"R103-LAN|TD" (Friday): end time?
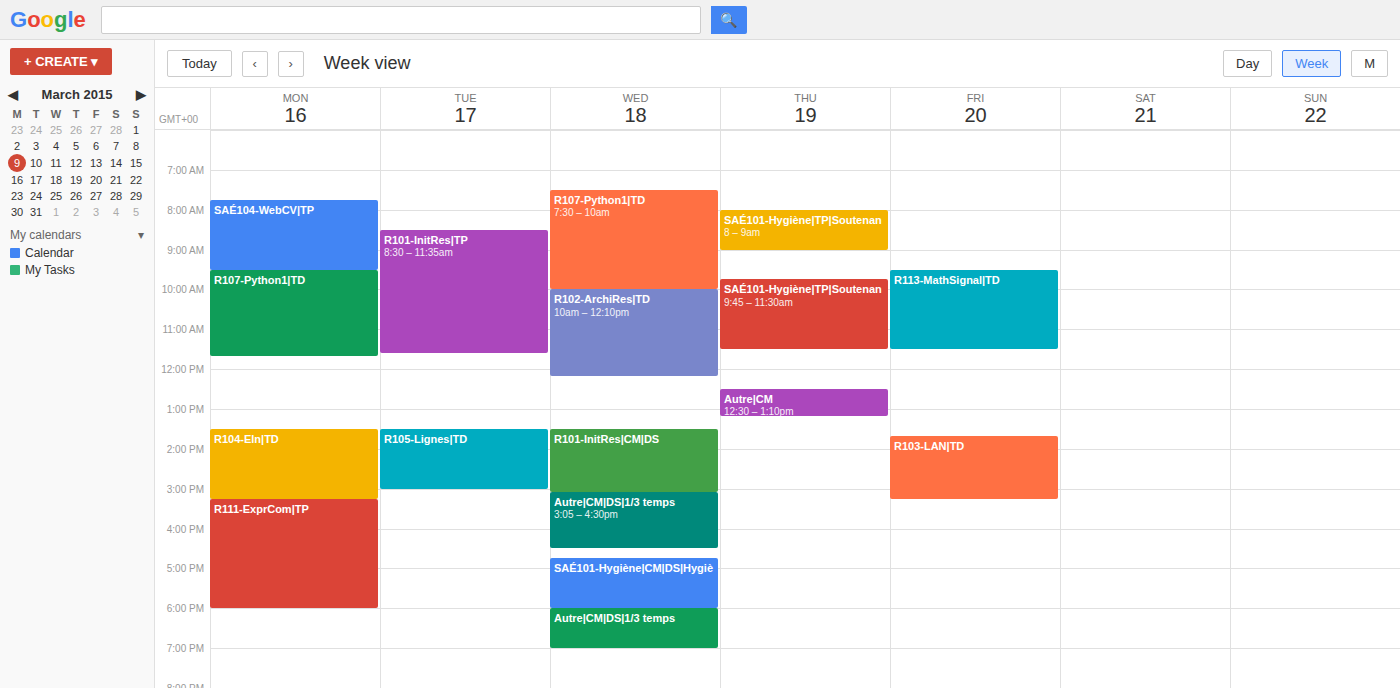
3:15 PM